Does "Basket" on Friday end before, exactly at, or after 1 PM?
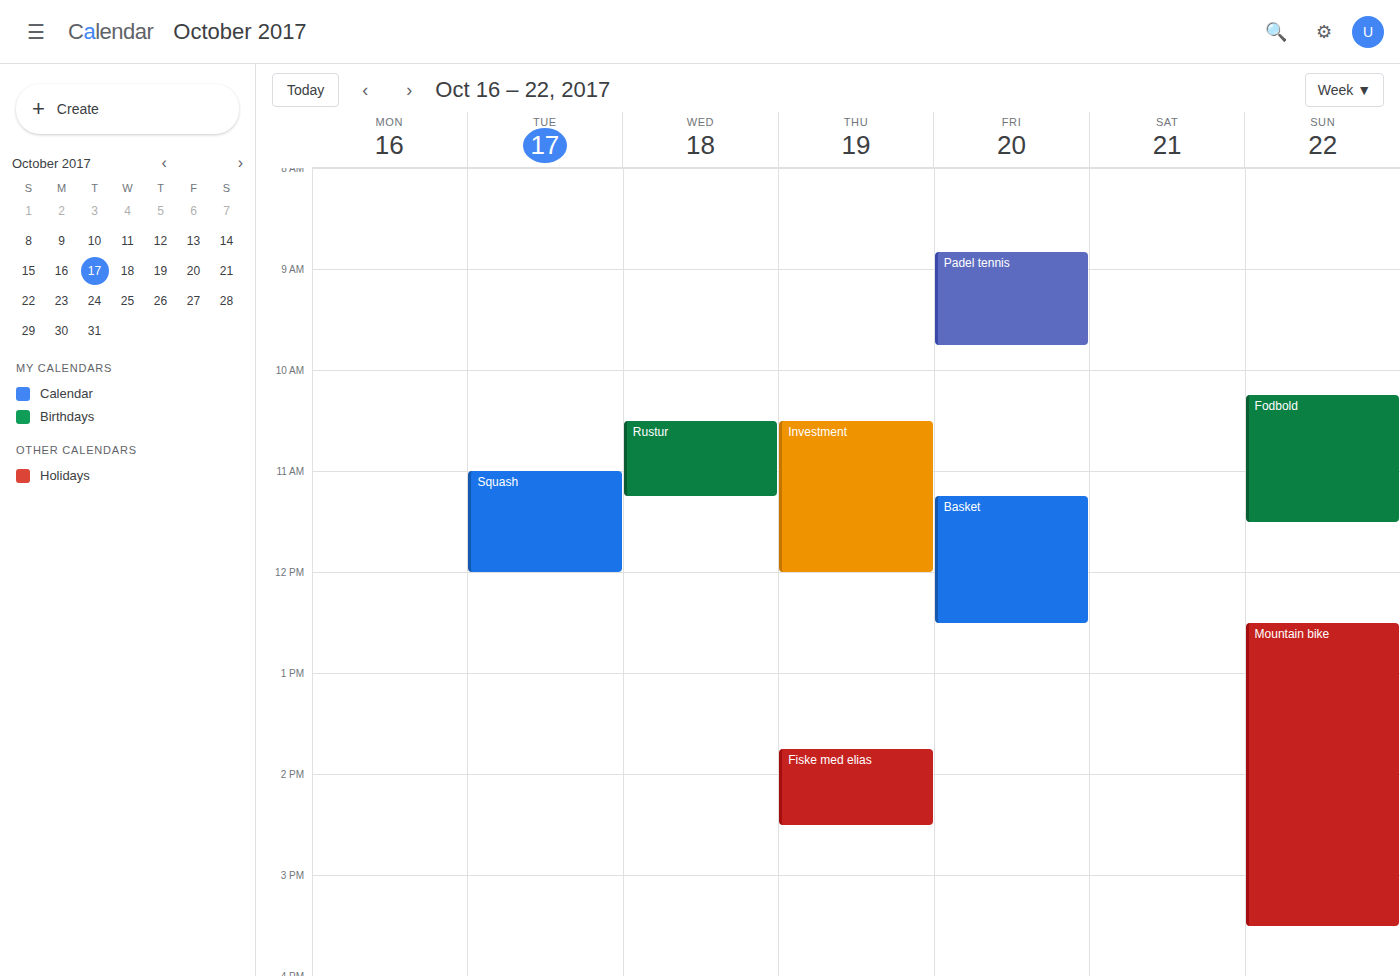
12:30 PM -- before 1 PM, 30 minutes above the 1 PM line.